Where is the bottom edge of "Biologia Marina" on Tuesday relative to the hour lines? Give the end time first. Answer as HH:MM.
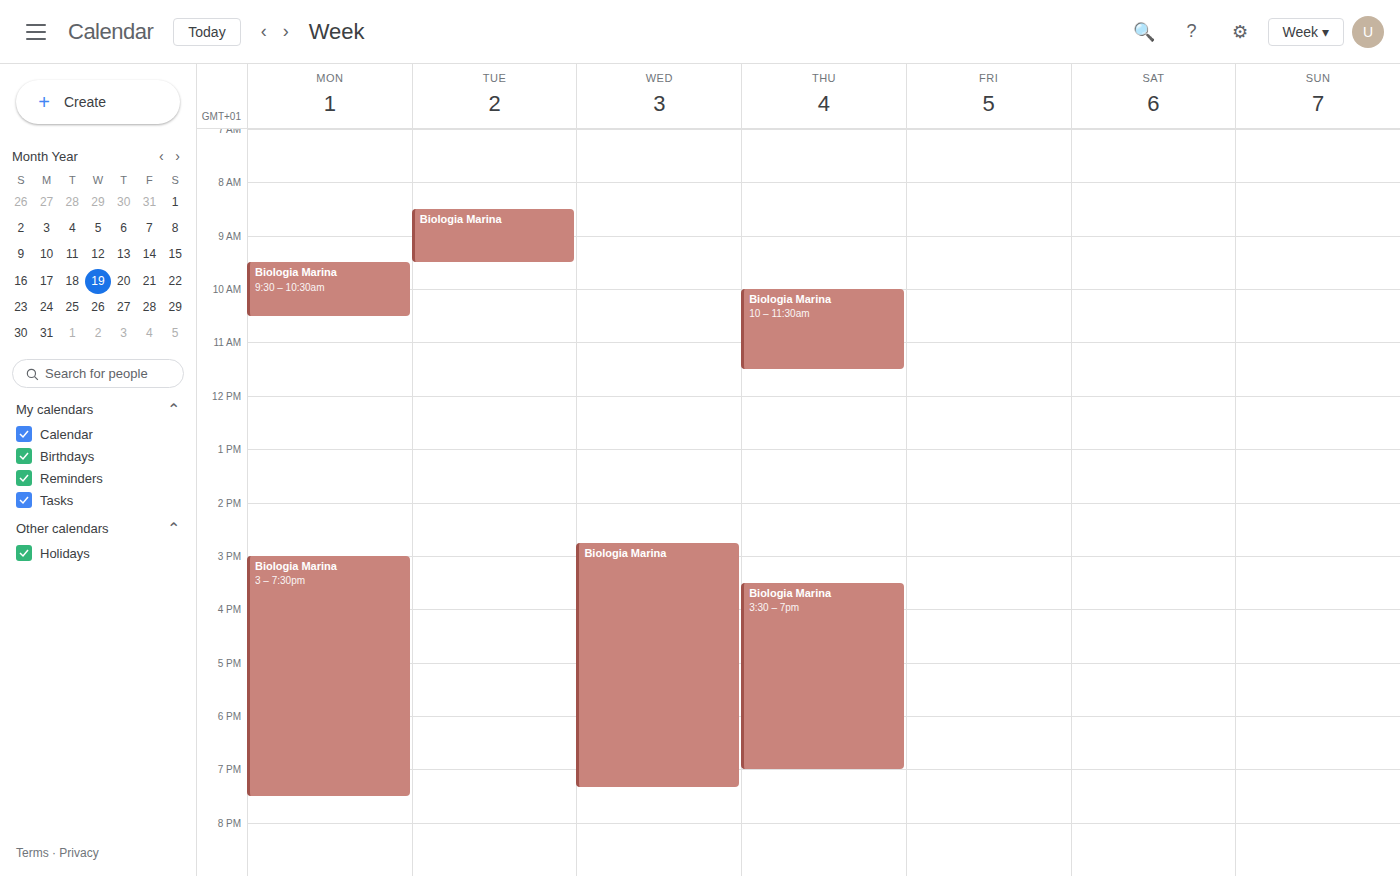
09:30 -- halfway between the 09:00 and 10:00 lines.